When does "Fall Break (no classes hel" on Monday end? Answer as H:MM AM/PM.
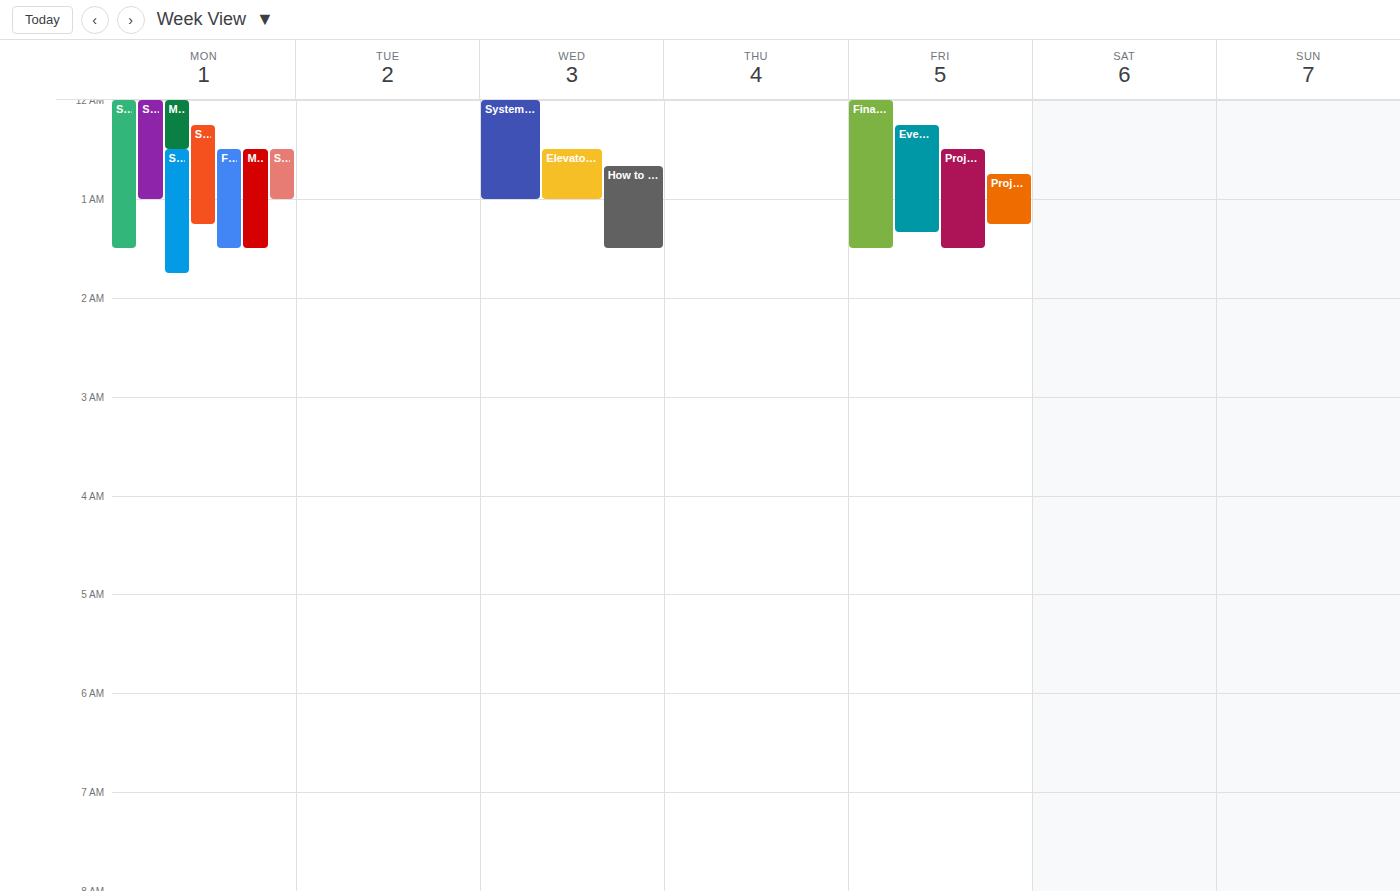
1:30 AM